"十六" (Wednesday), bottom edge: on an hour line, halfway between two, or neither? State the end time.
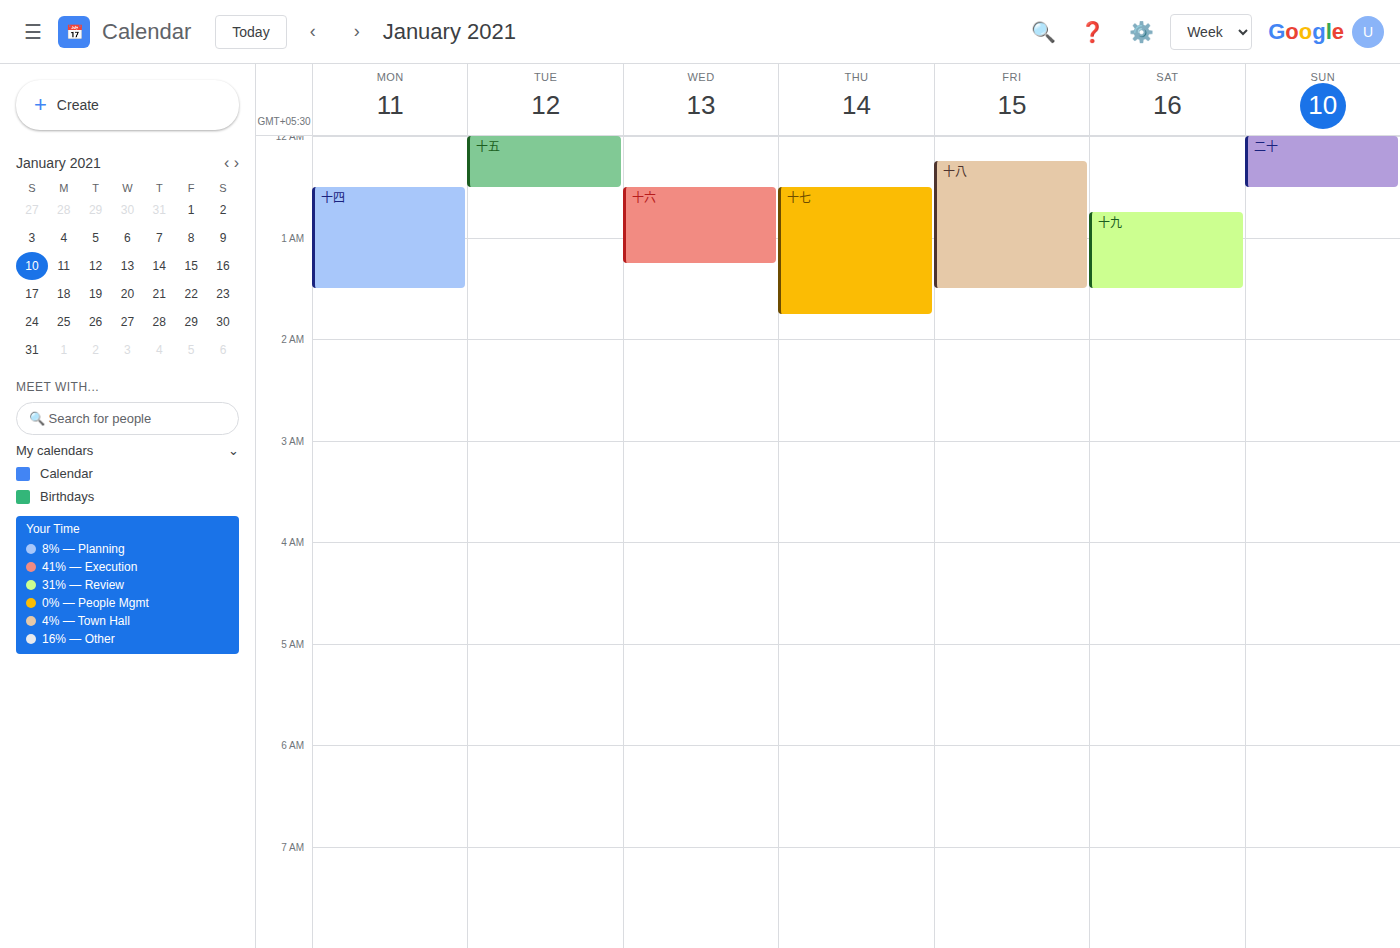
01:15 -- neither: a quarter of the way from the 01:00 line to the 02:00 line.